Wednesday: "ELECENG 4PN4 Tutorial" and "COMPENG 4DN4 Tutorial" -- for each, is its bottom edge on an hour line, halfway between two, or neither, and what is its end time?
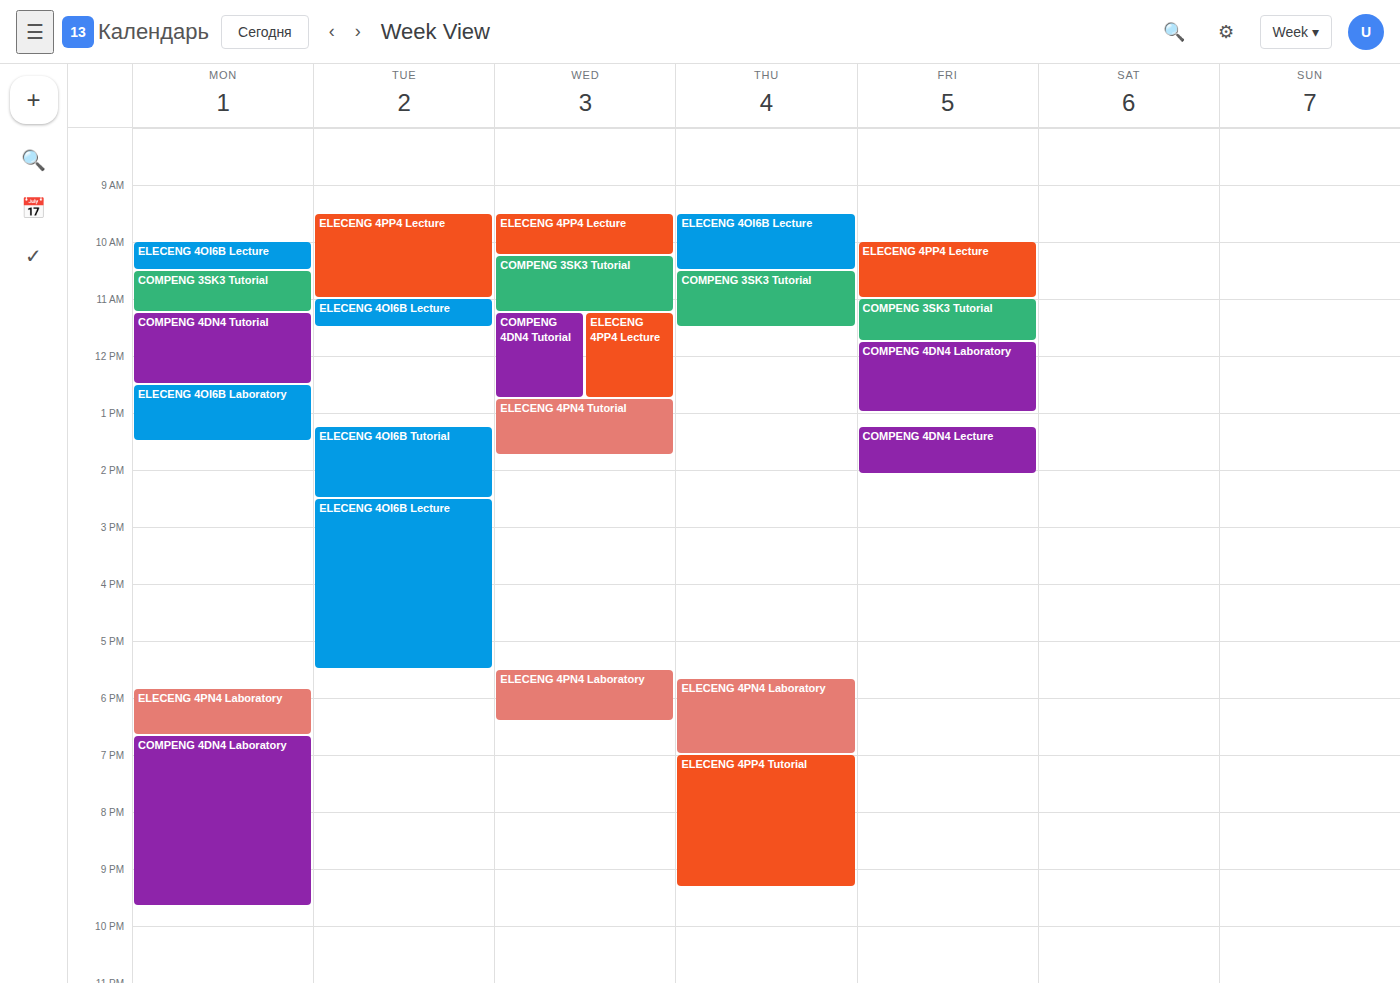
"ELECENG 4PN4 Tutorial": 1:45 PM, neither: three quarters of the way from the 1 PM line to the 2 PM line. "COMPENG 4DN4 Tutorial": 12:45 PM, neither: three quarters of the way from the 12 PM line to the 1 PM line.